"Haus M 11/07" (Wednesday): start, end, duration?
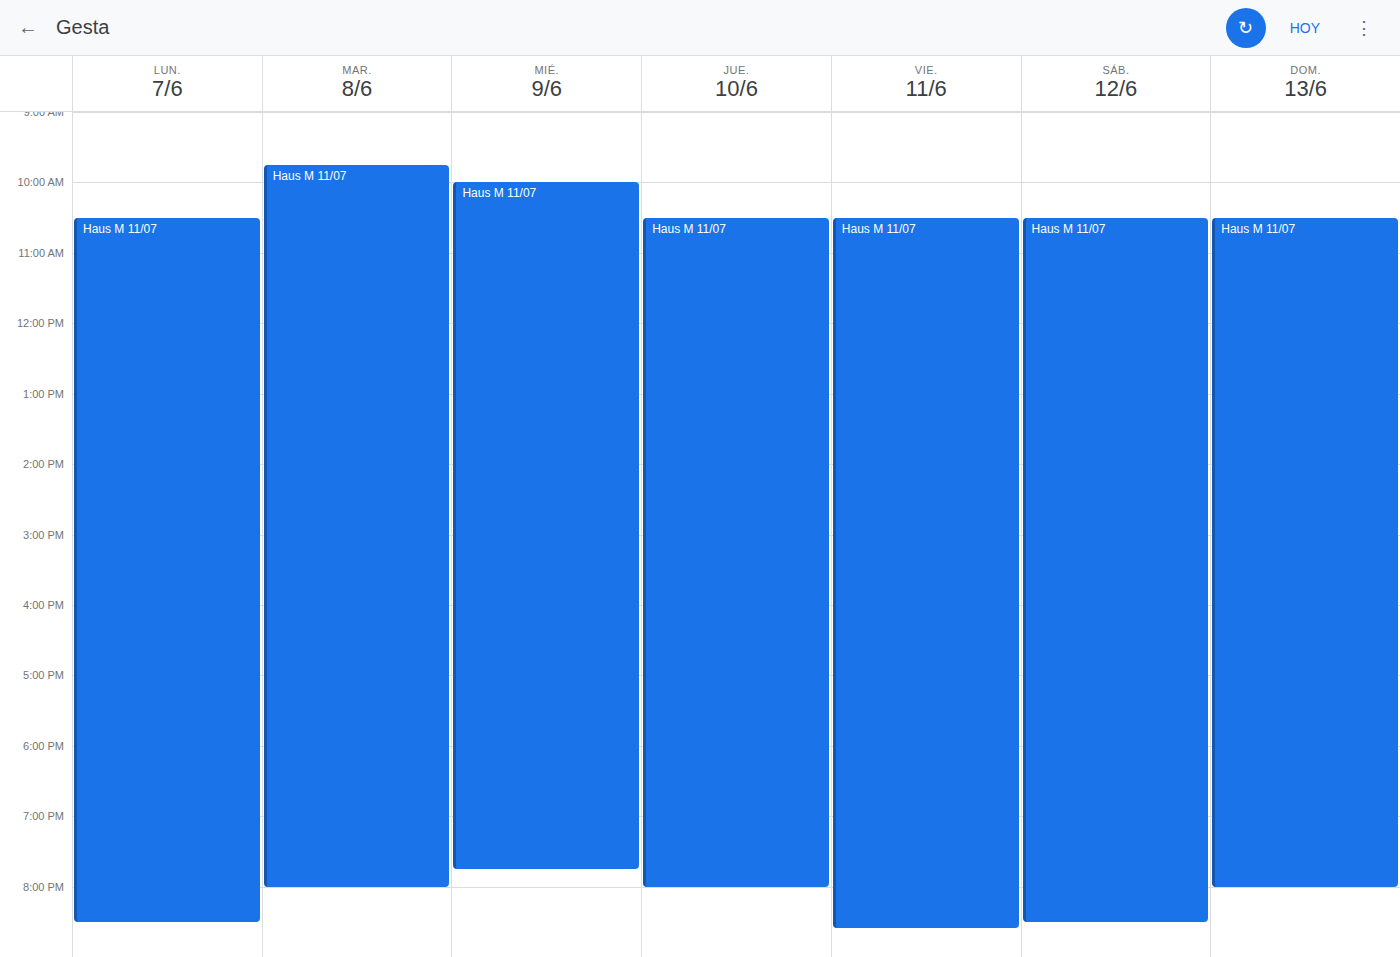
10:00 AM to 7:45 PM, 9 hours 45 minutes